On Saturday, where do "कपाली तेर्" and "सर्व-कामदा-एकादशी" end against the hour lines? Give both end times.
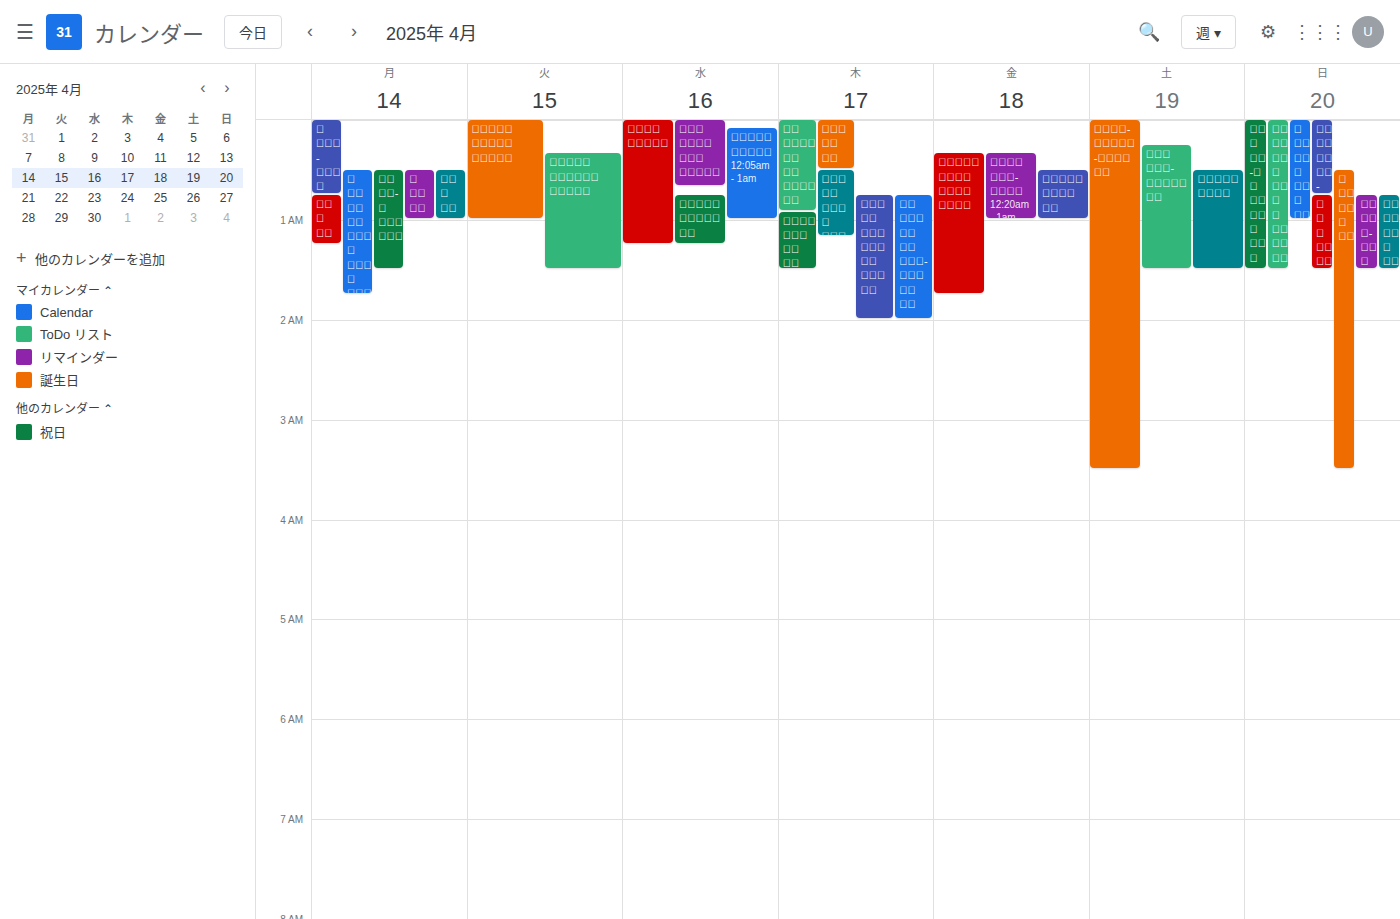
"कपाली तेर्": 1:30 AM, halfway between the 1 AM and 2 AM lines. "सर्व-कामदा-एकादशी": 3:30 AM, halfway between the 3 AM and 4 AM lines.